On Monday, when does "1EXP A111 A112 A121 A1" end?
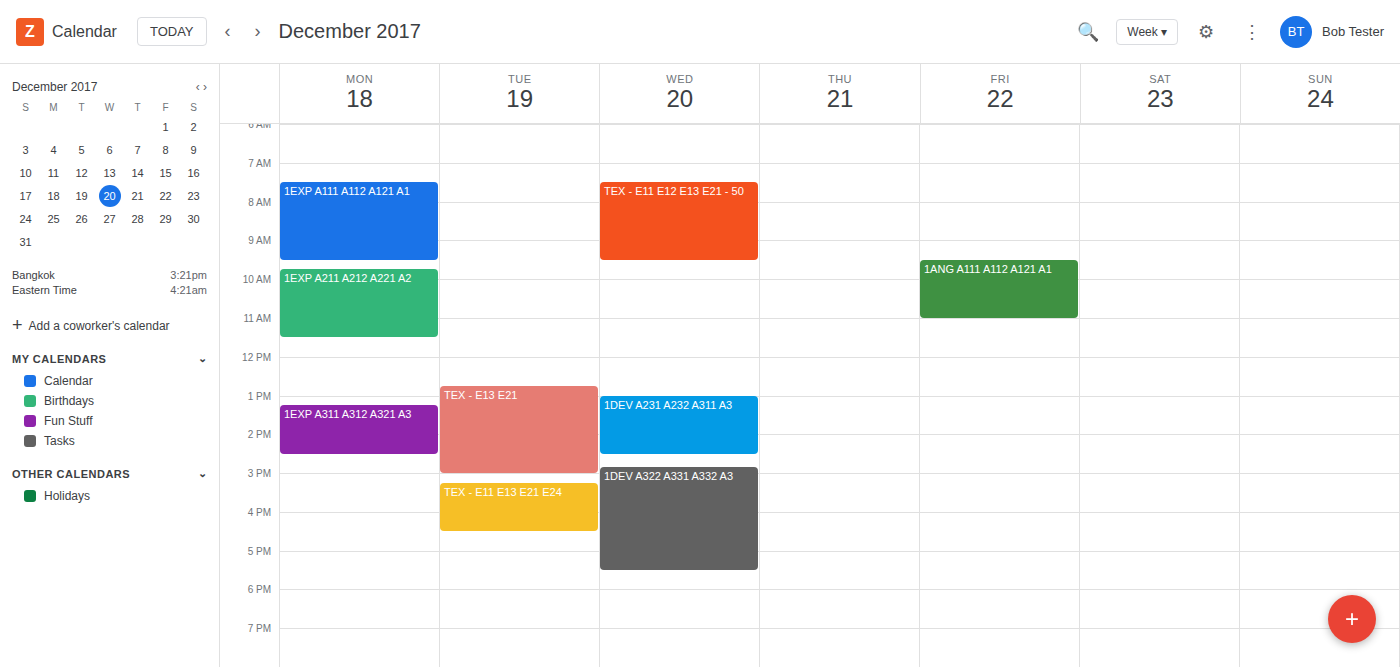
9:30 AM